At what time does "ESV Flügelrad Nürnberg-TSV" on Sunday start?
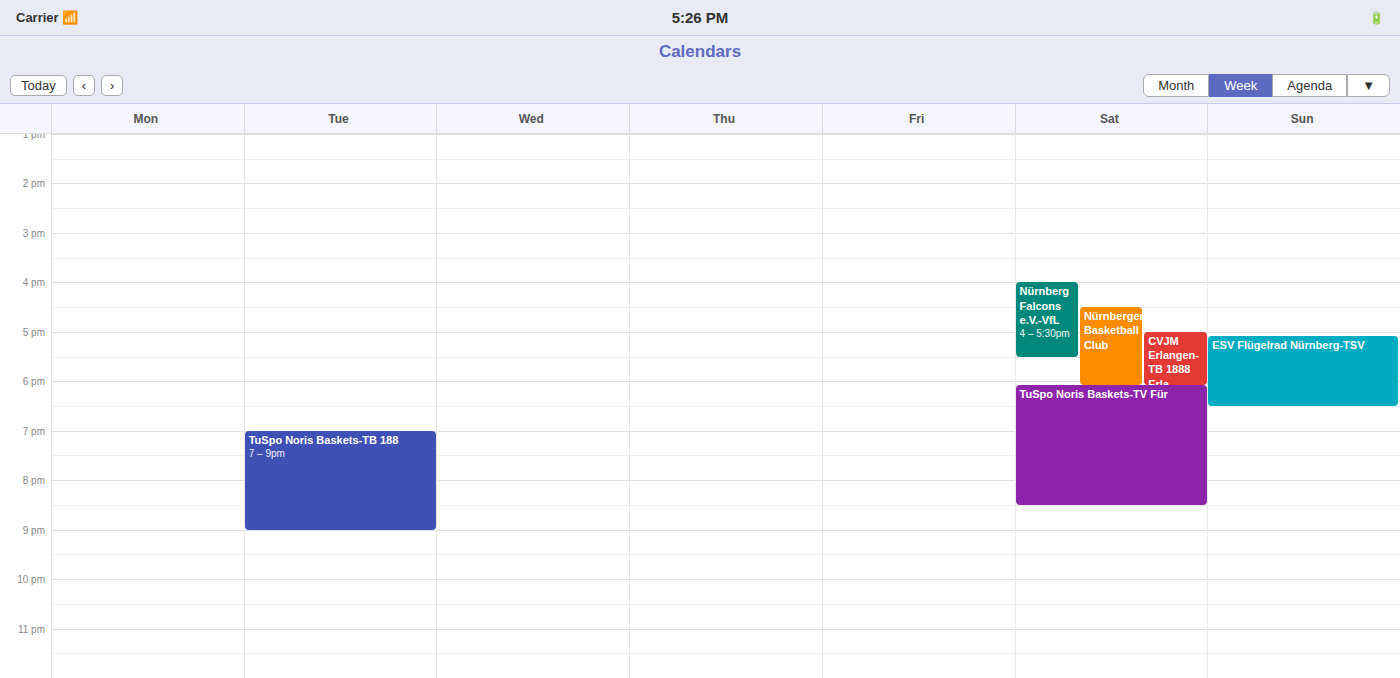
17:05